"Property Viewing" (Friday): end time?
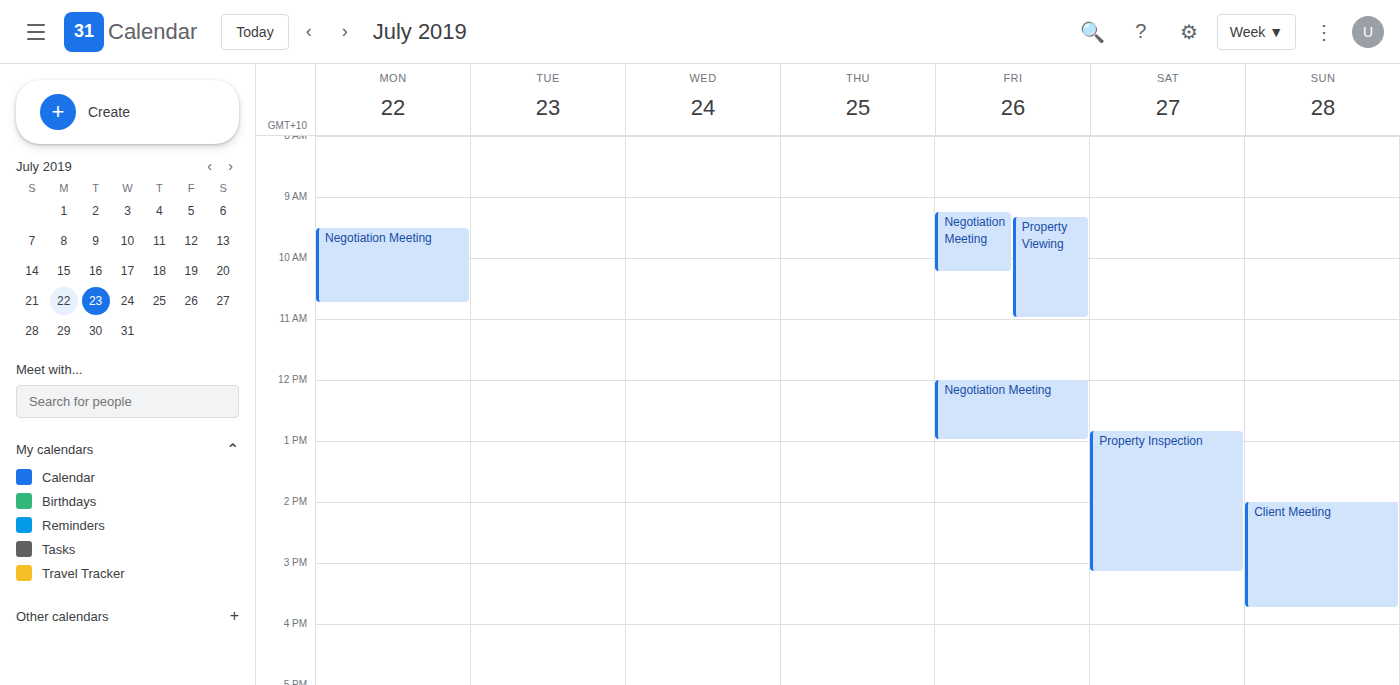
11:00 AM